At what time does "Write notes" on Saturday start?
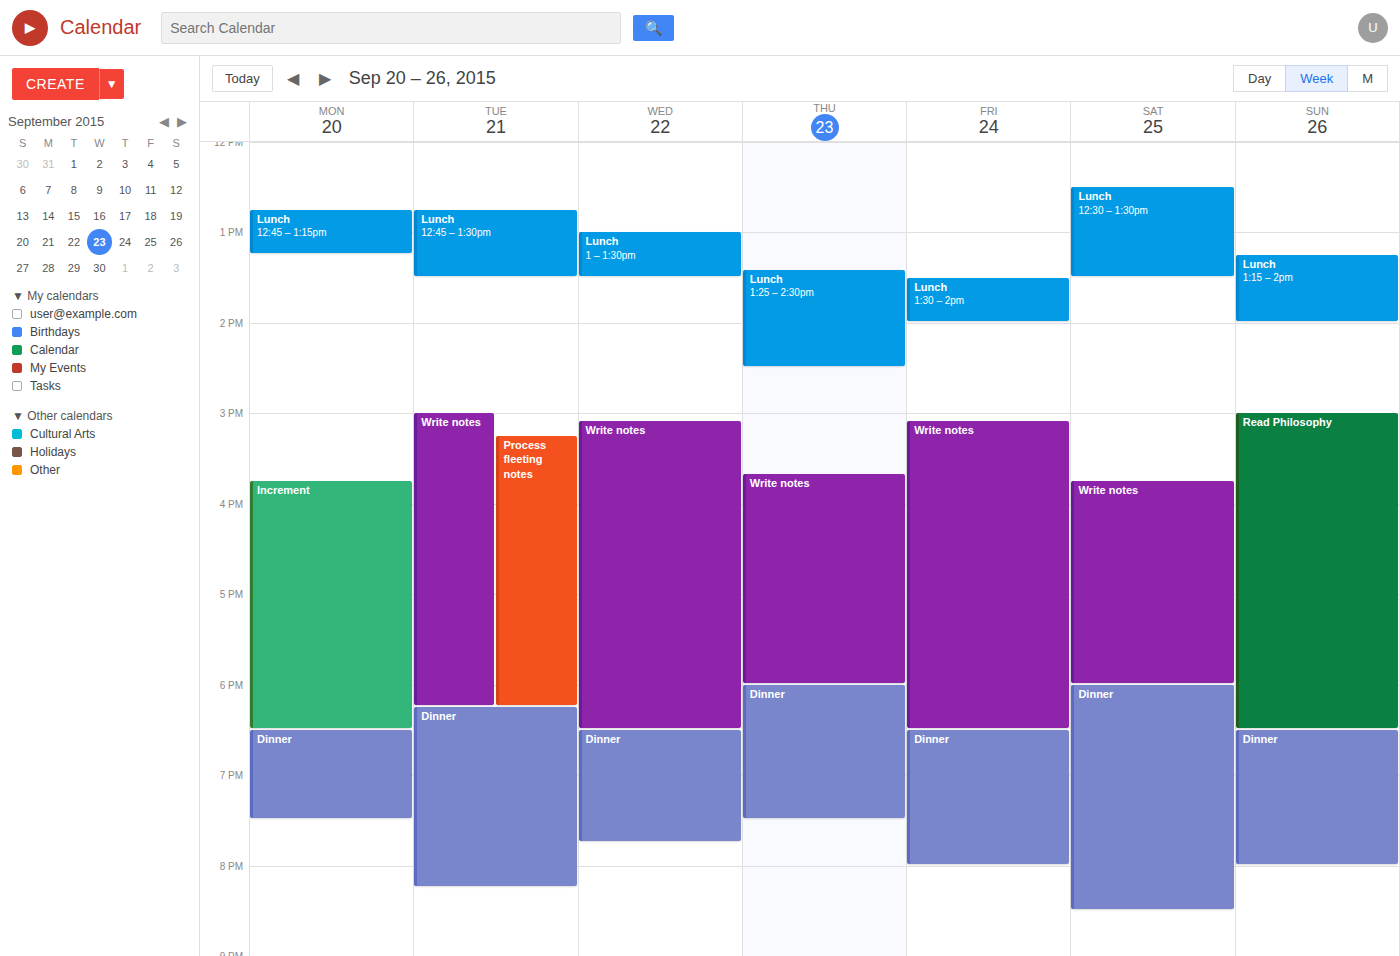
3:45 PM